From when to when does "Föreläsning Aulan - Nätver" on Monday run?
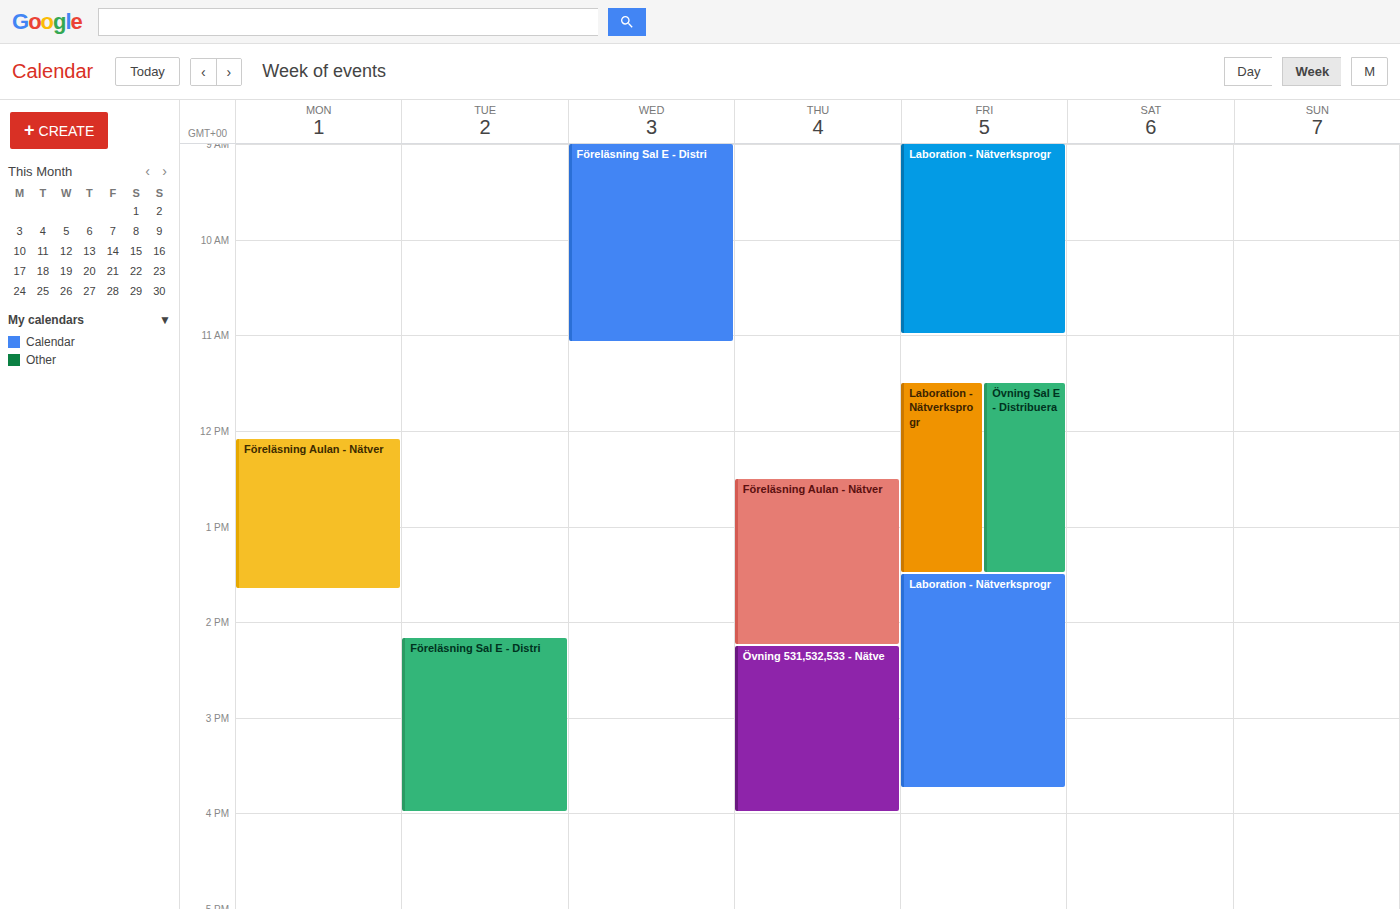
12:05 PM to 1:40 PM